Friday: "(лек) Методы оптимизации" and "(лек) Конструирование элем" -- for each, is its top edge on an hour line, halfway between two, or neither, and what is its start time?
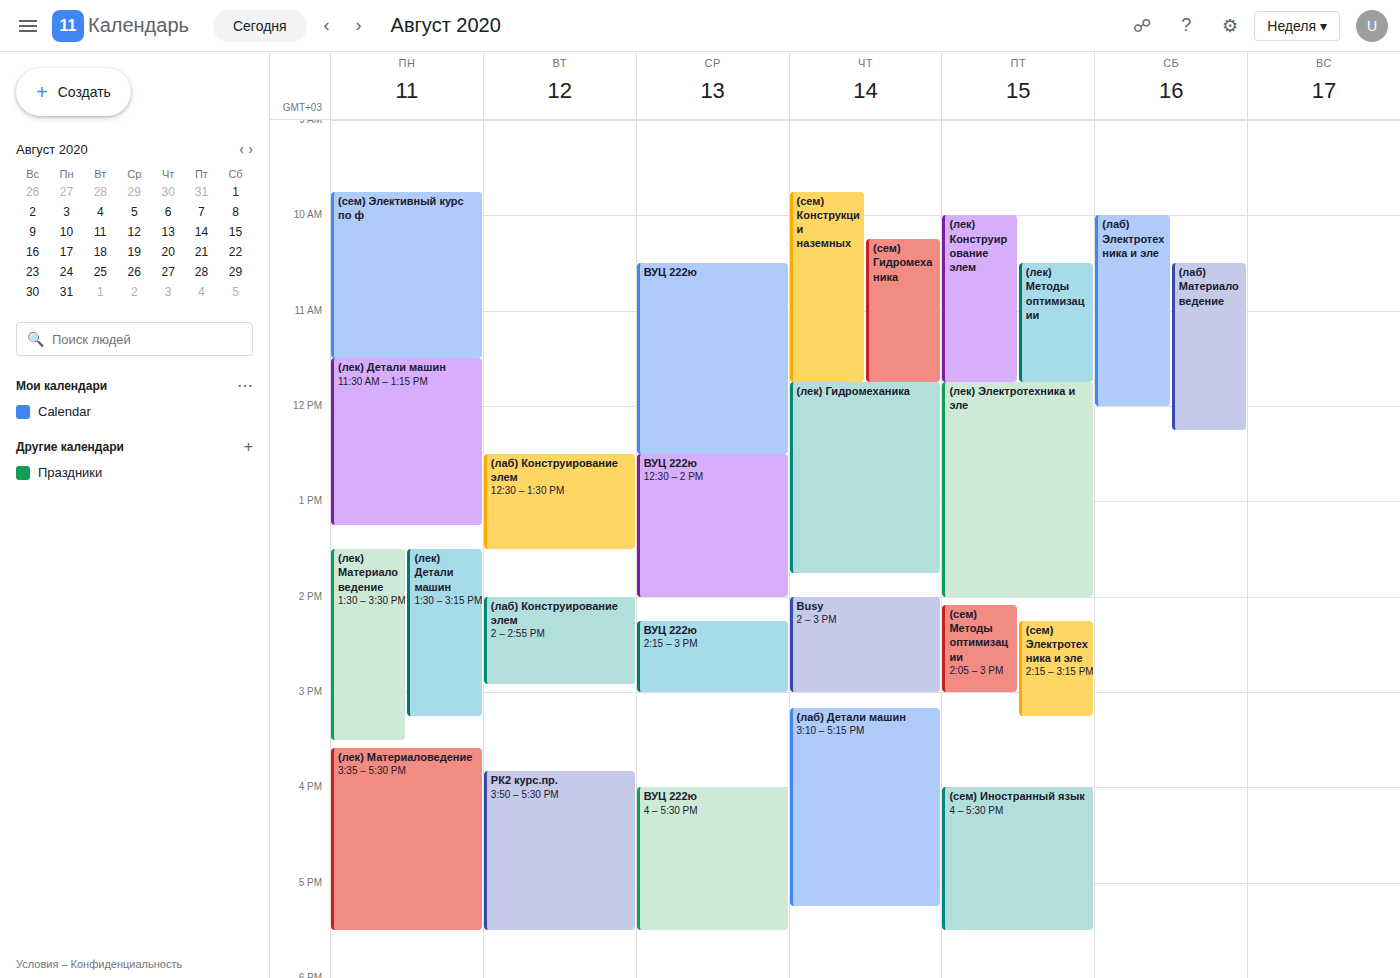
"(лек) Методы оптимизации": 10:30 AM, halfway between the 10 AM and 11 AM lines. "(лек) Конструирование элем": 10:00 AM, exactly on the 10 AM line.